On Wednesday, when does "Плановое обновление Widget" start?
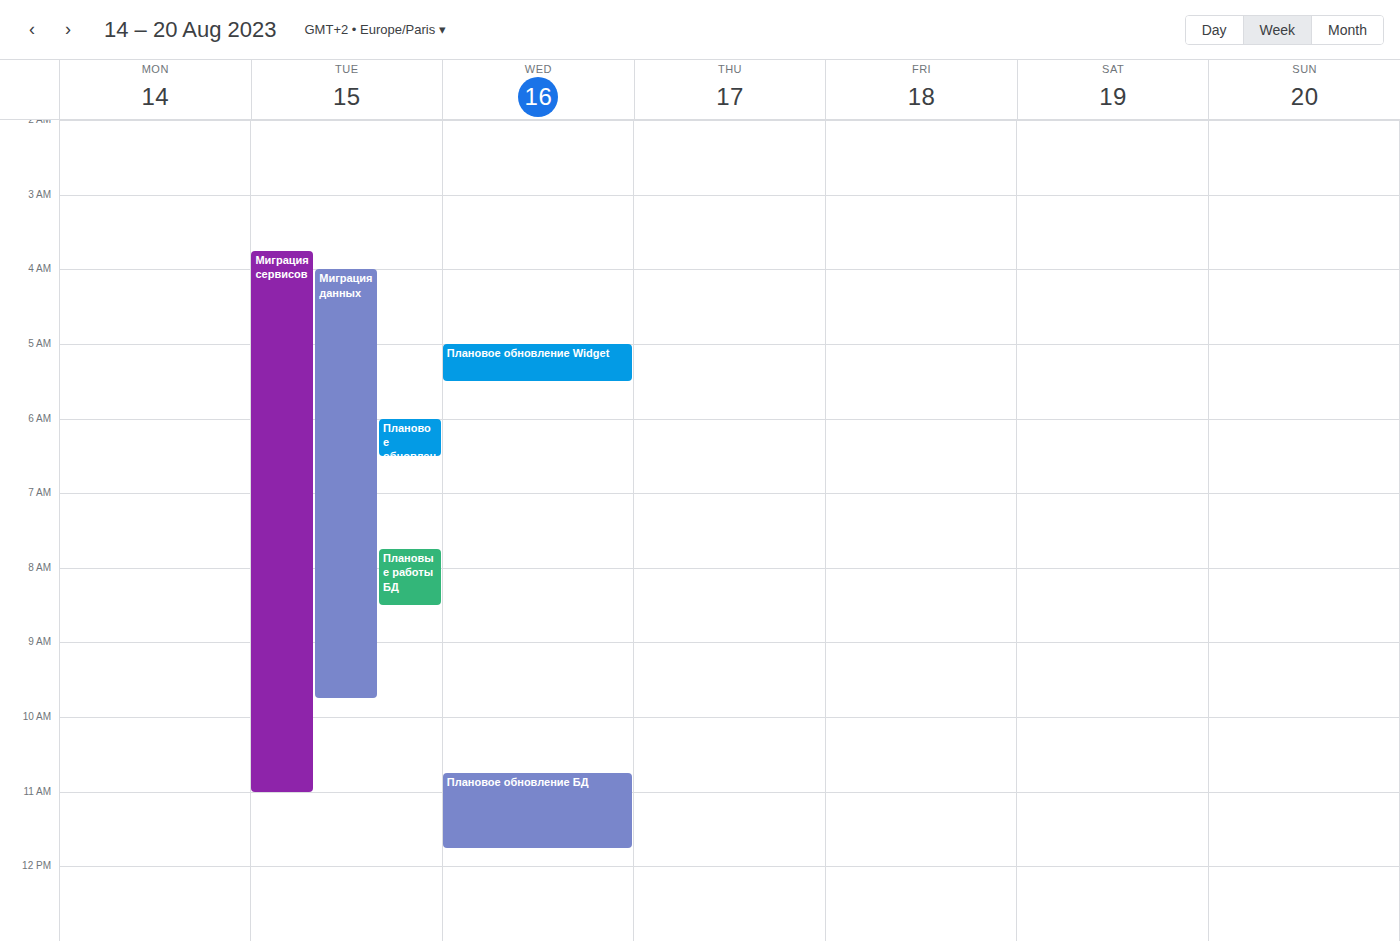
5:00 AM